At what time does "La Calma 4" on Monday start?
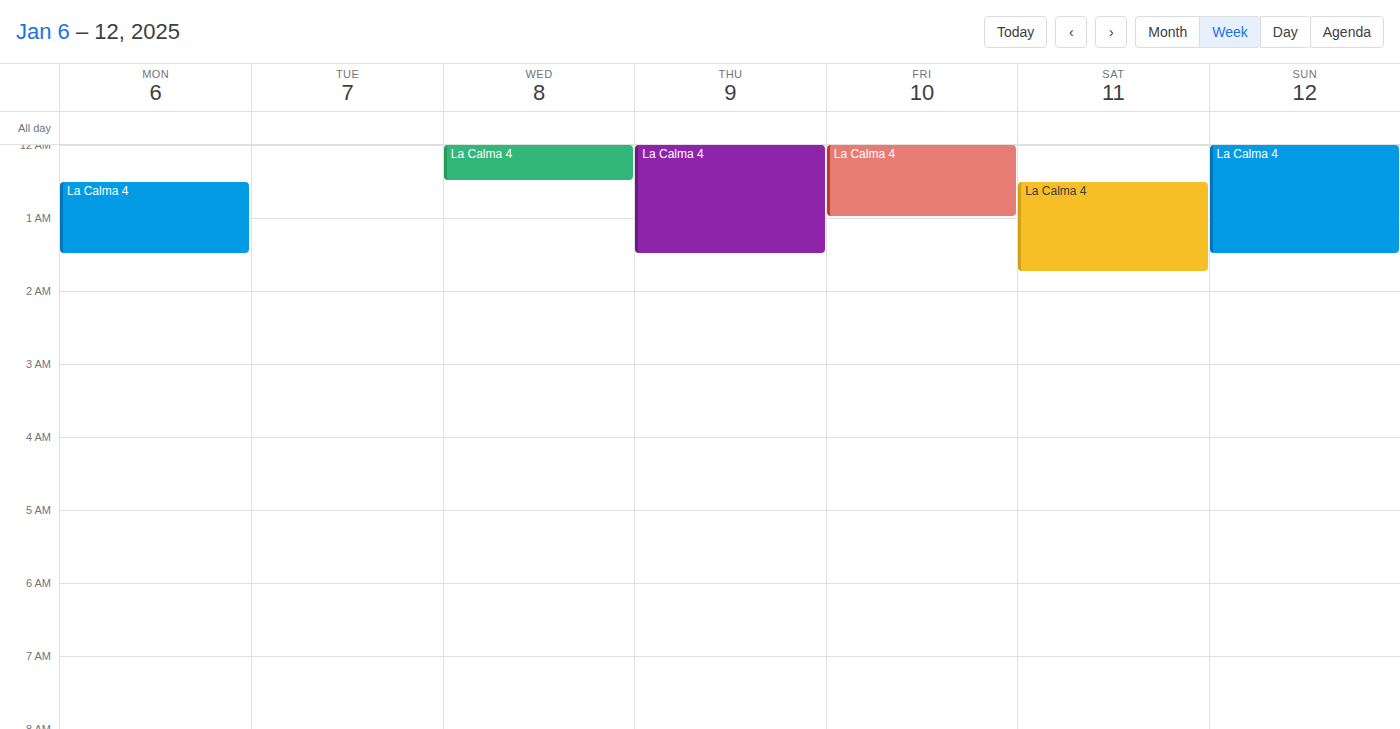
12:30 AM